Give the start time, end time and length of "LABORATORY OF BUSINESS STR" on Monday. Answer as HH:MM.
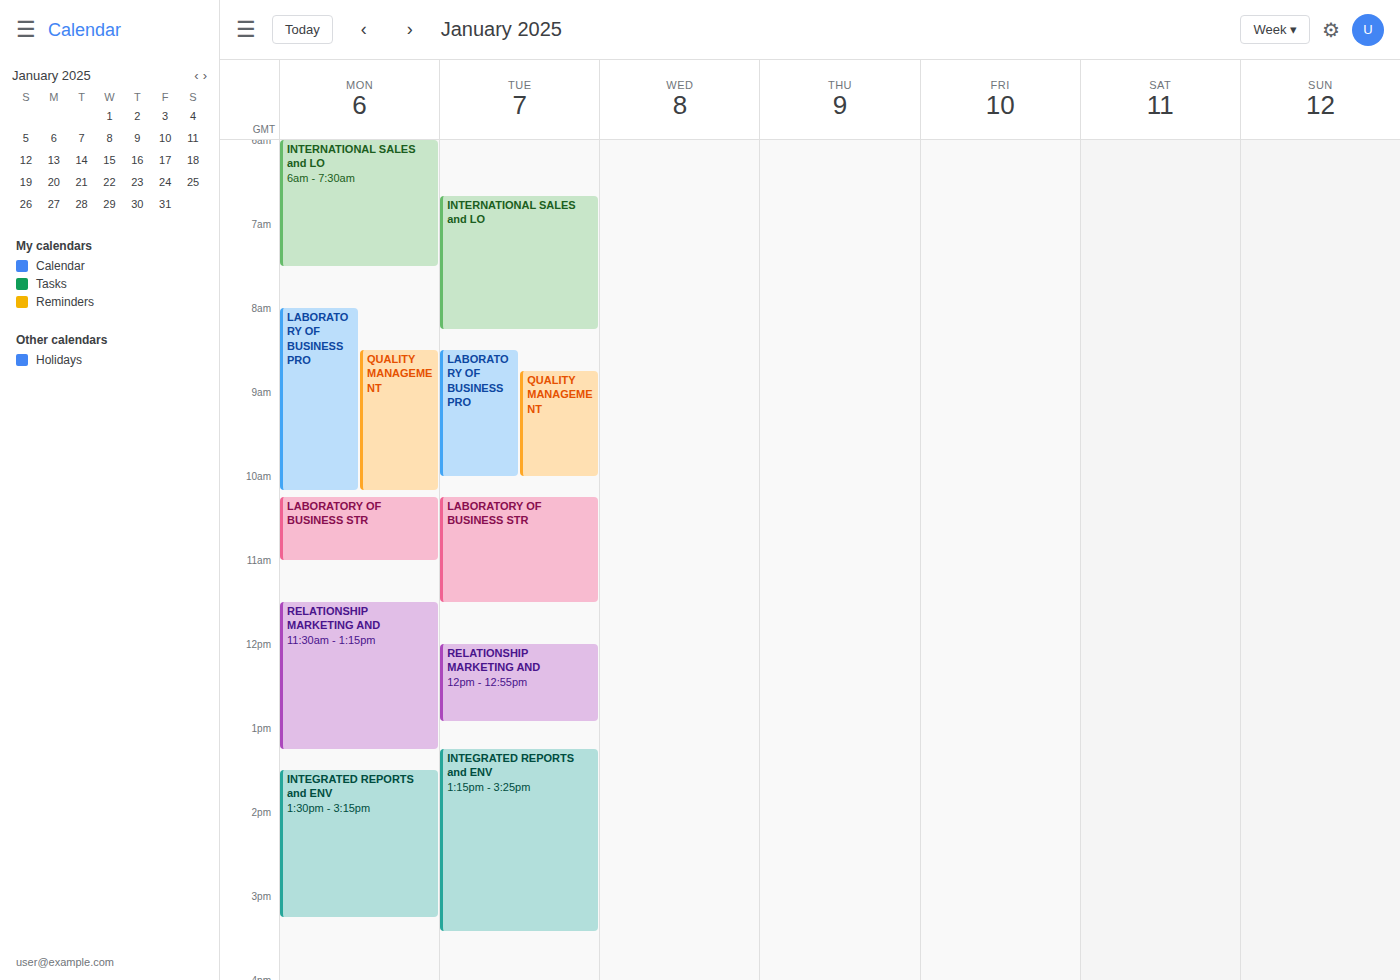
10:15 to 11:00, 45 minutes